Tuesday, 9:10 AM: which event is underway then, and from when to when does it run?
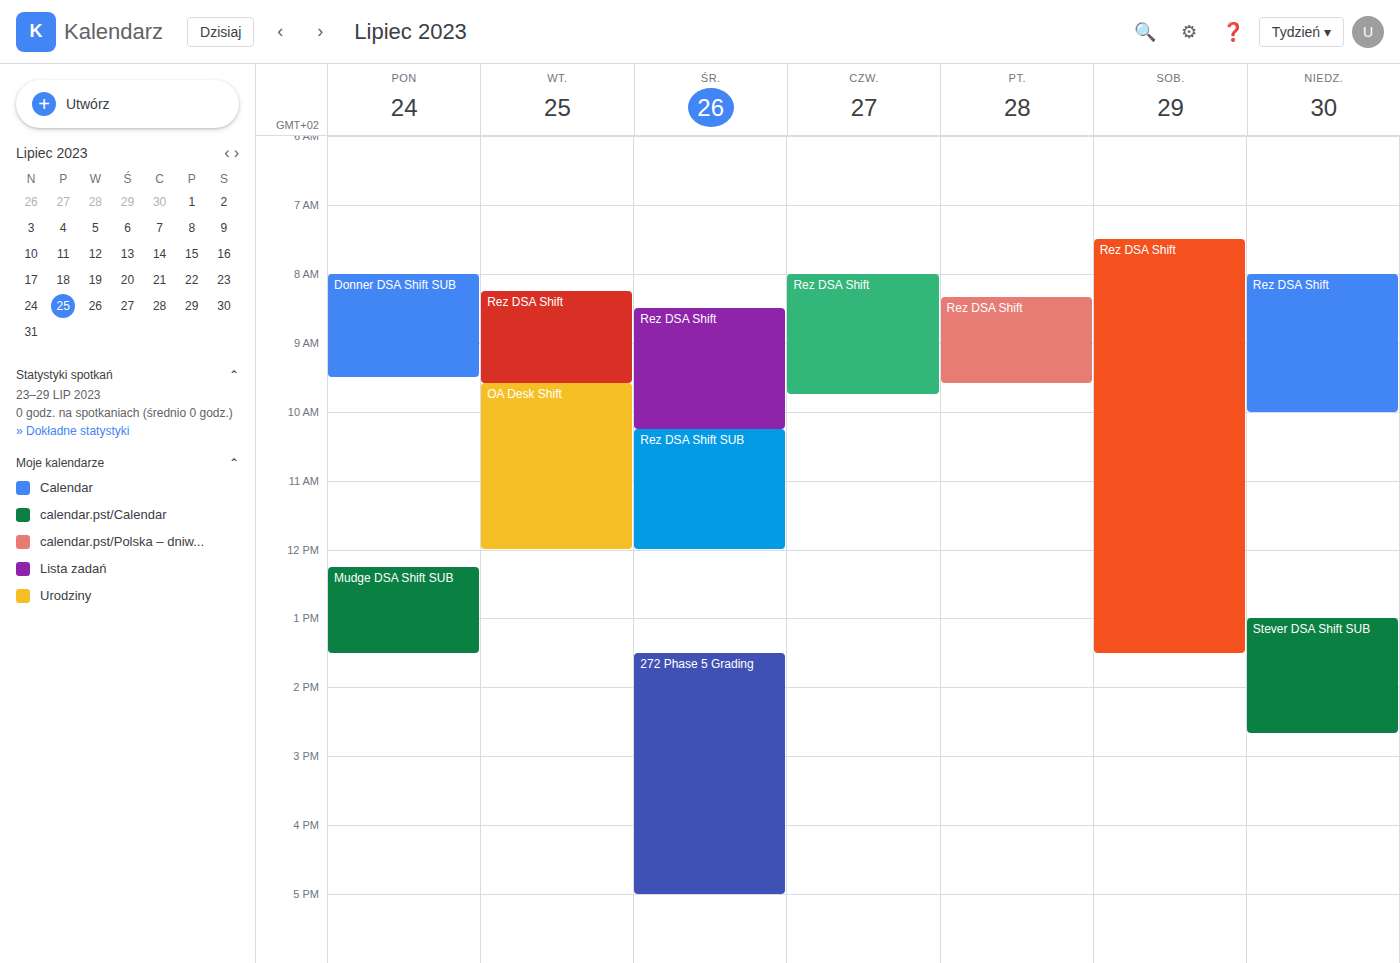
"Rez DSA Shift", 8:15 AM to 9:35 AM